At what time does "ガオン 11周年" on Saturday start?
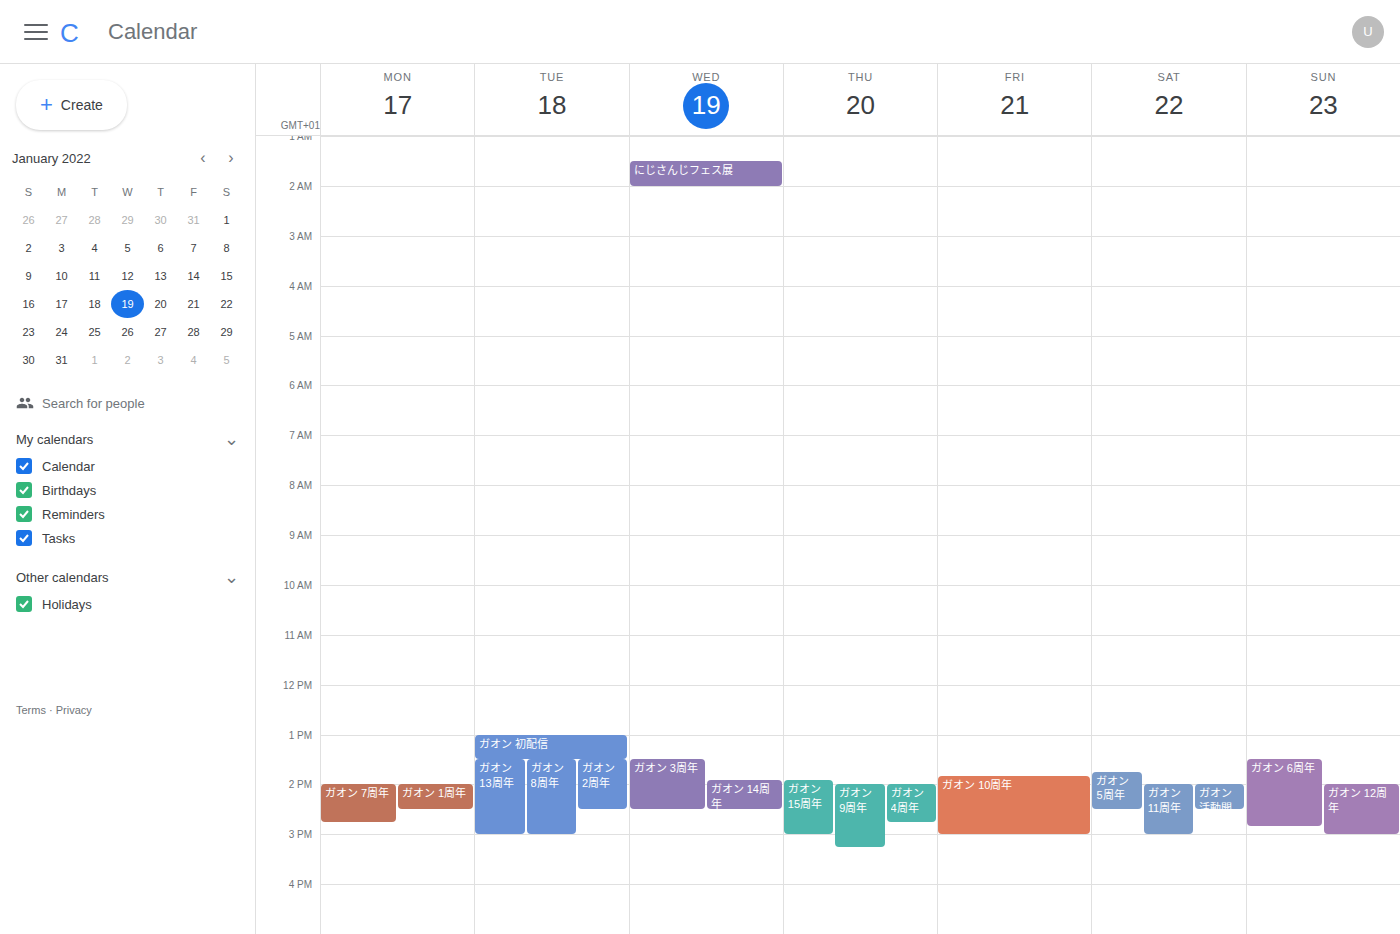
14:00